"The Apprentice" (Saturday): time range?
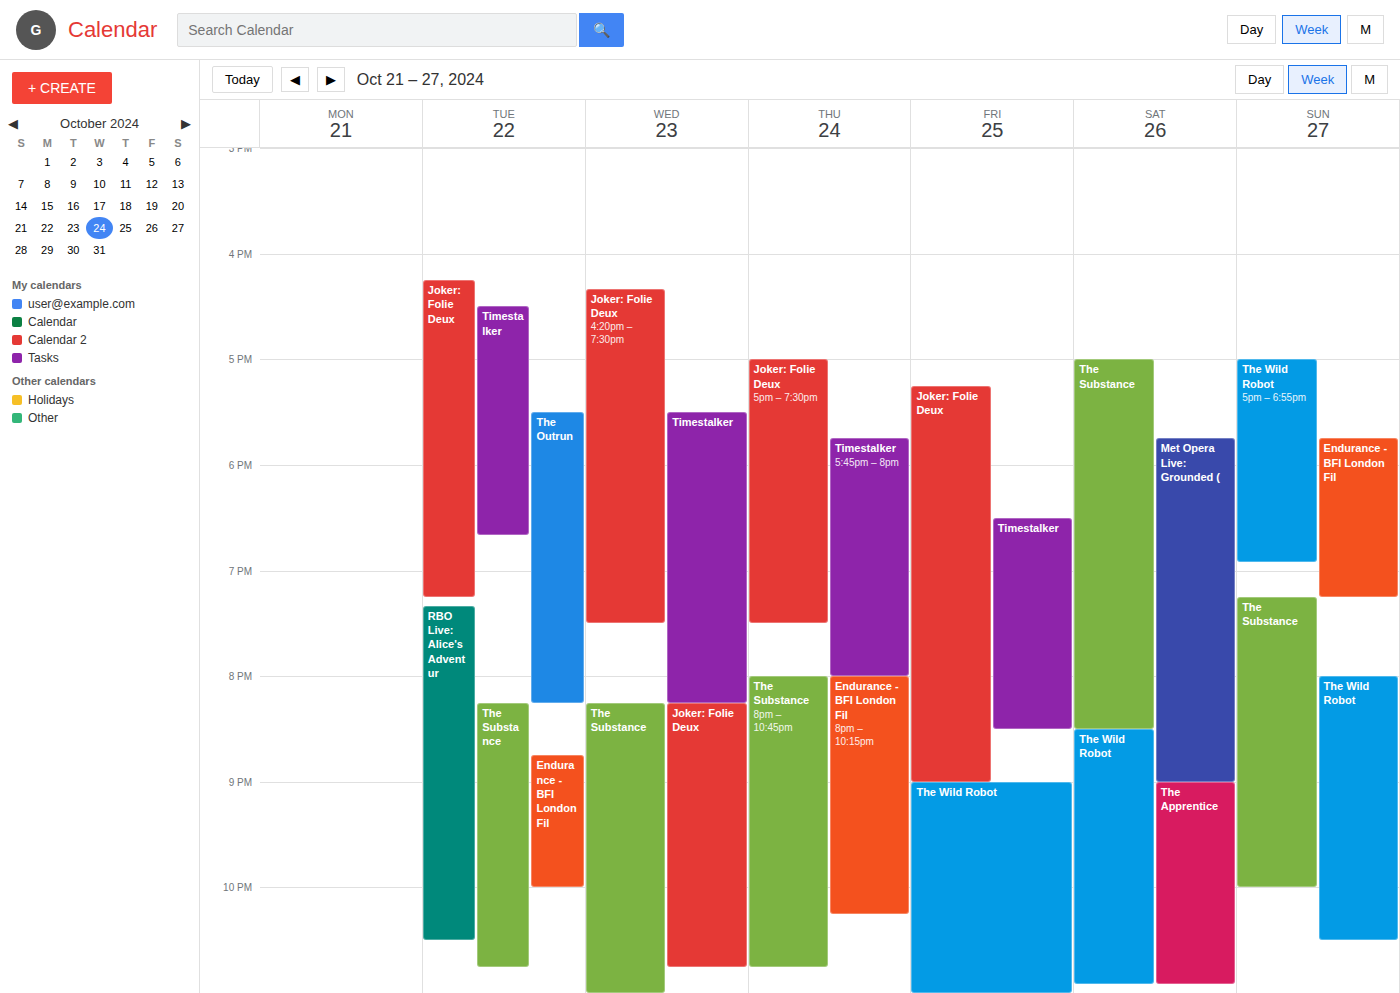
9:00 PM to 10:55 PM